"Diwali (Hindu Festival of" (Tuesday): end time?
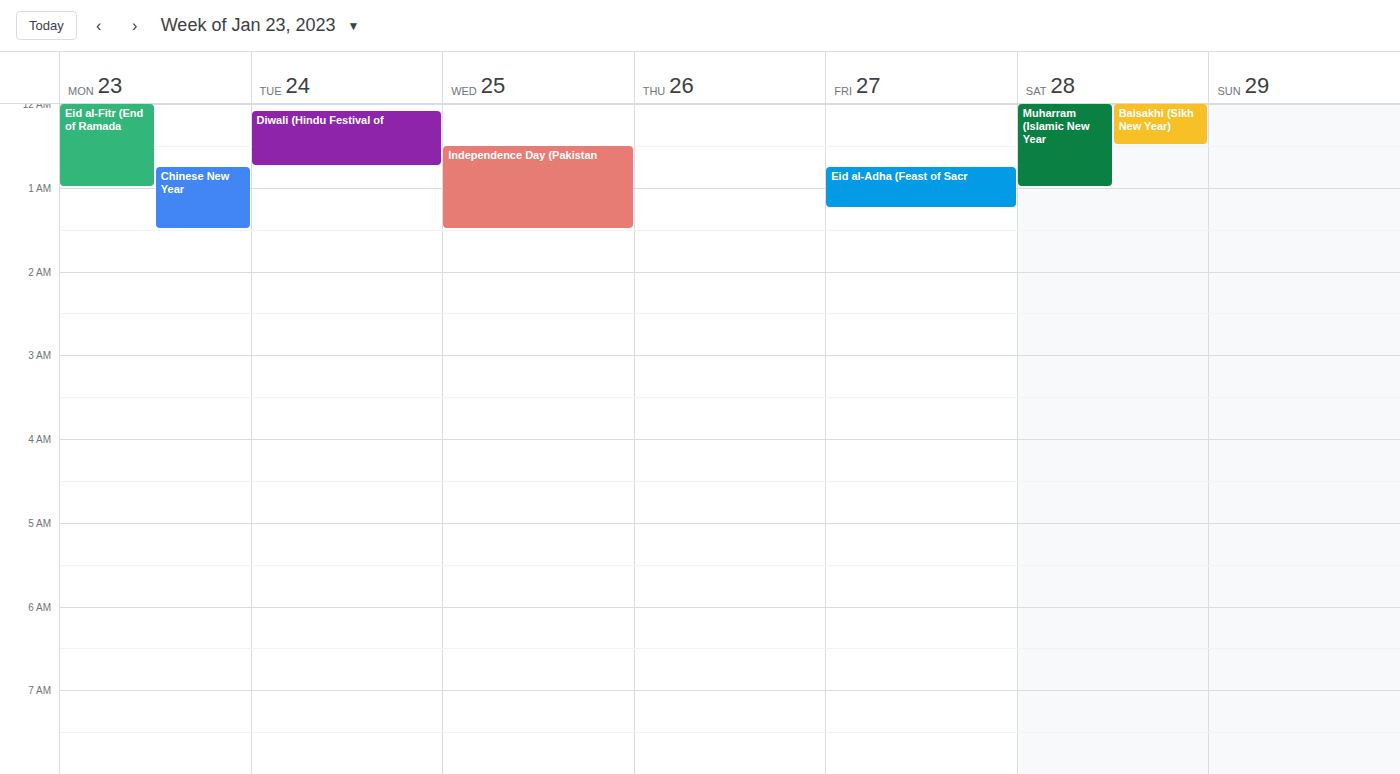
12:45 AM